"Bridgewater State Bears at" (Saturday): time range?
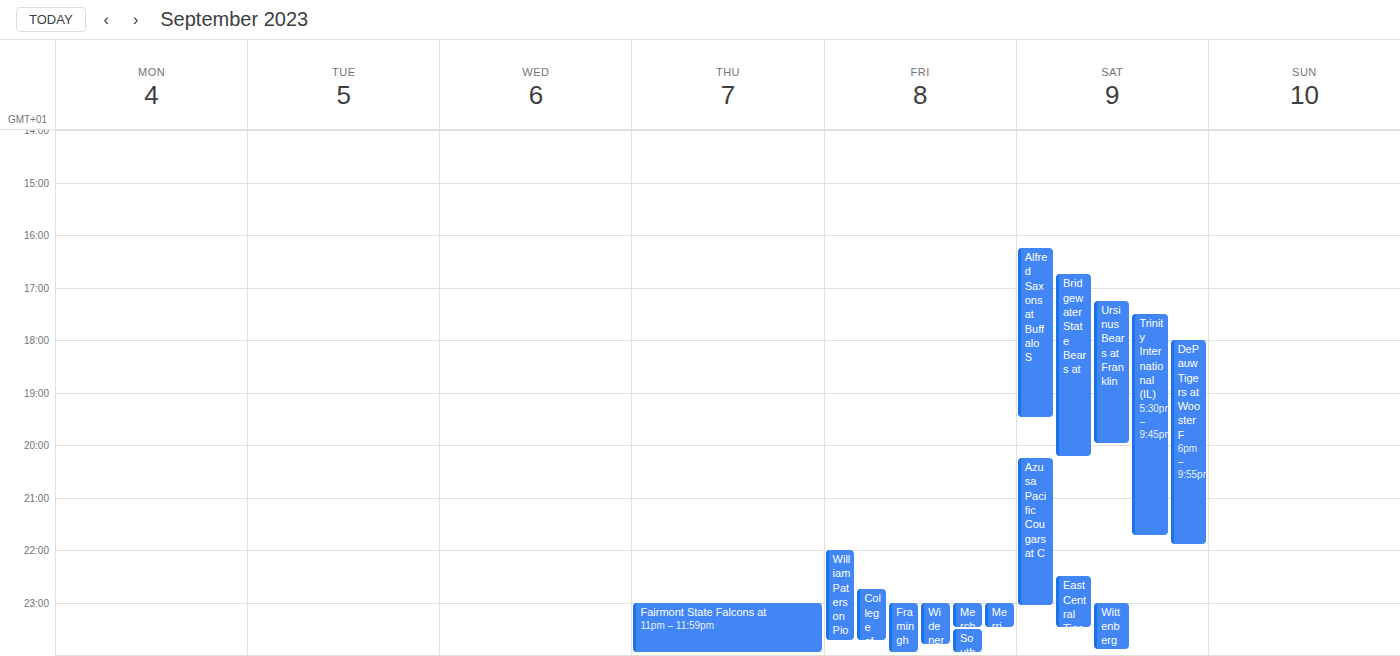
4:45 PM to 8:15 PM